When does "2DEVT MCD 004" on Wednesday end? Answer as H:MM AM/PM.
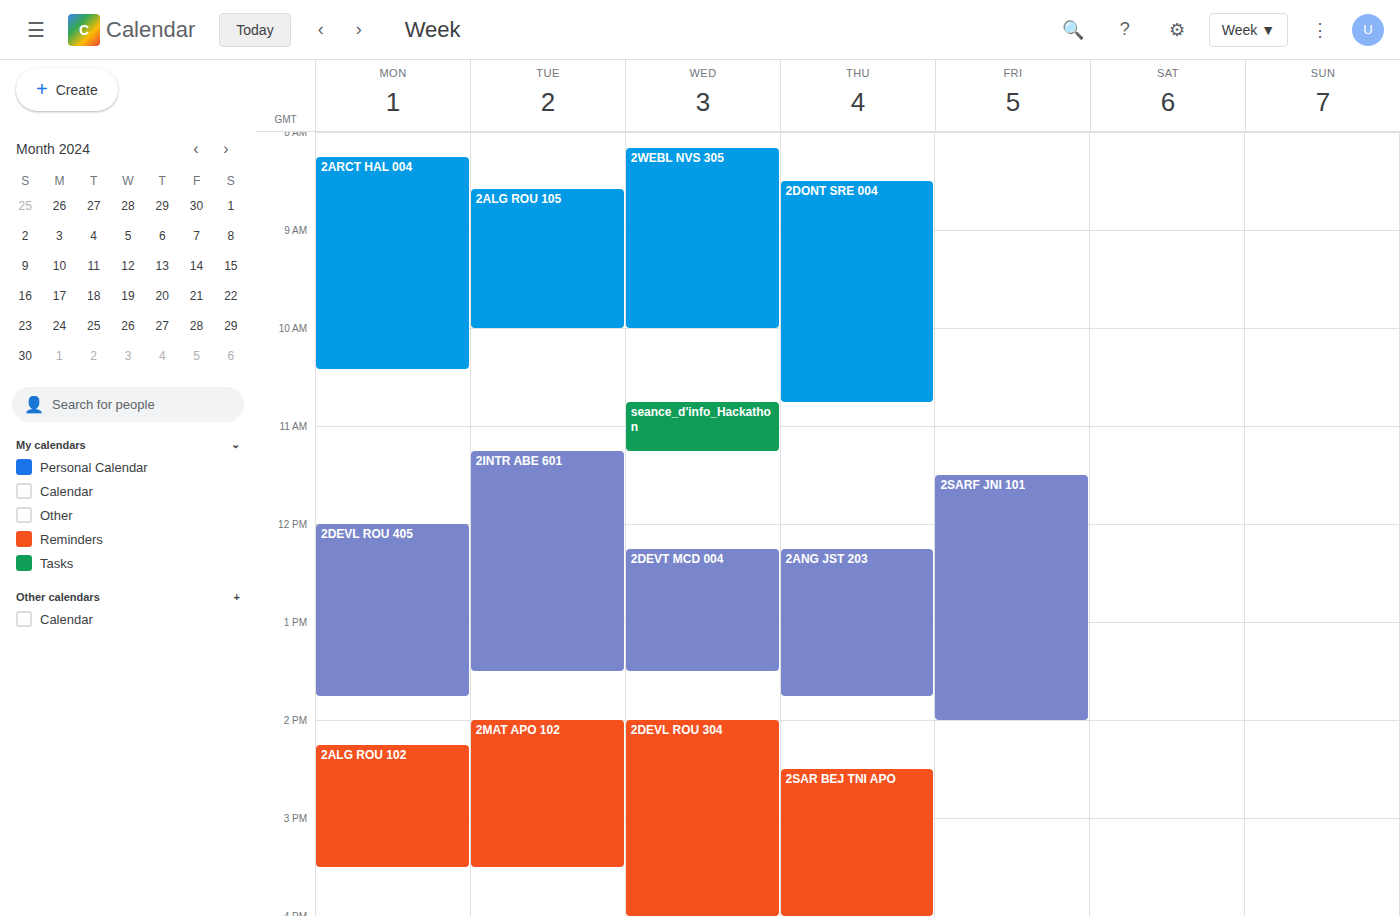
1:30 PM